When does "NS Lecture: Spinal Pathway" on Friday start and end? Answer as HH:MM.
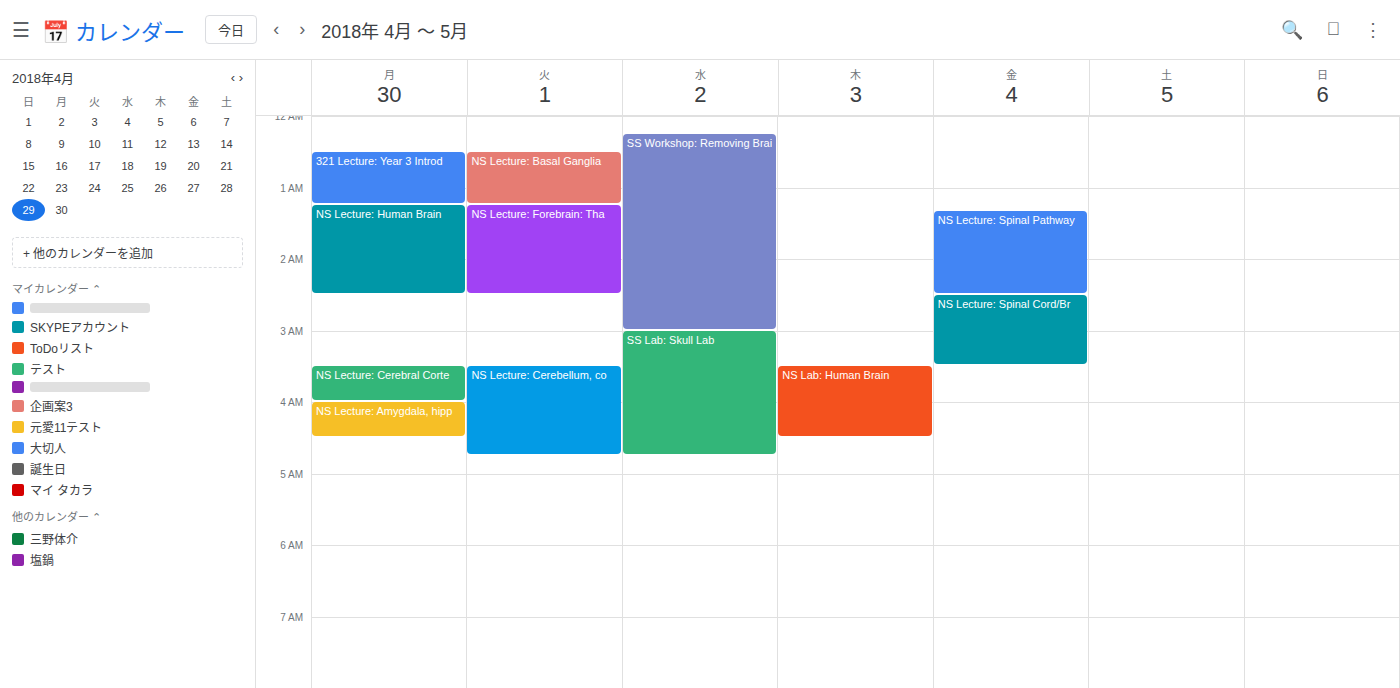
01:20 to 02:30